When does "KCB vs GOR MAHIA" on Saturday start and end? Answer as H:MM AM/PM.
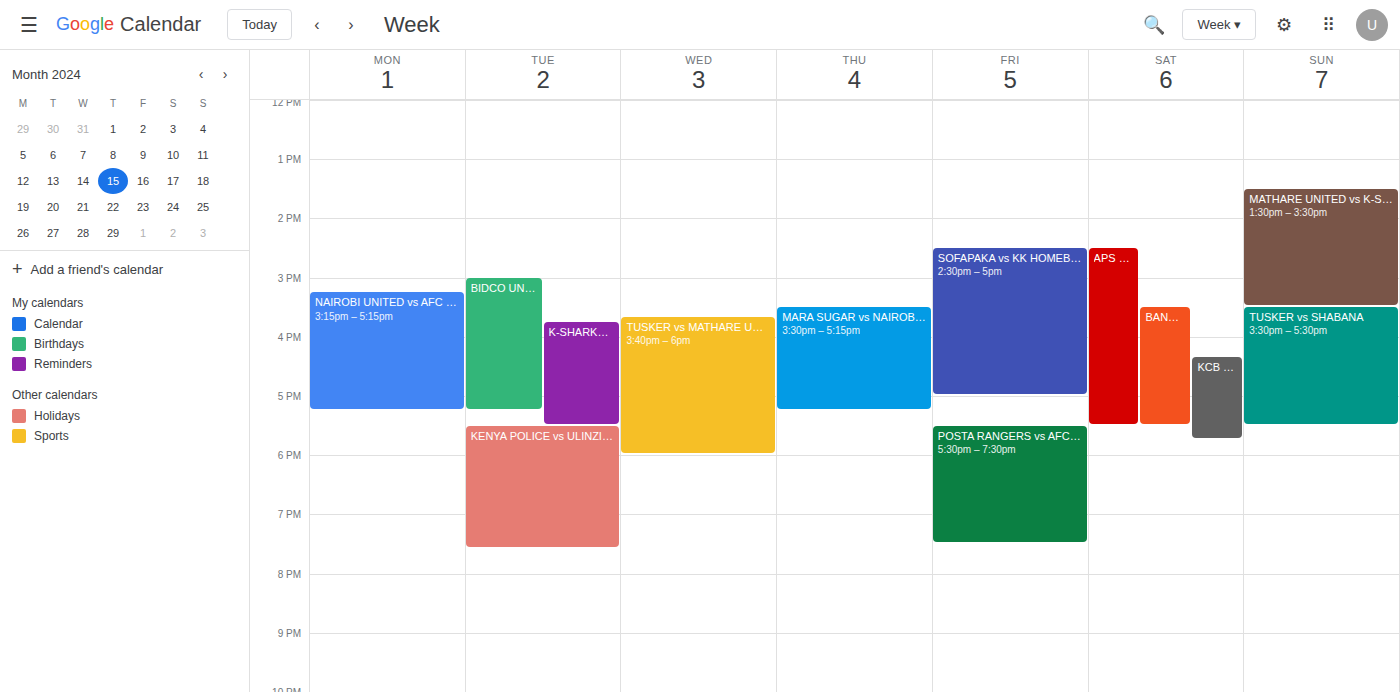
4:20 PM to 5:45 PM